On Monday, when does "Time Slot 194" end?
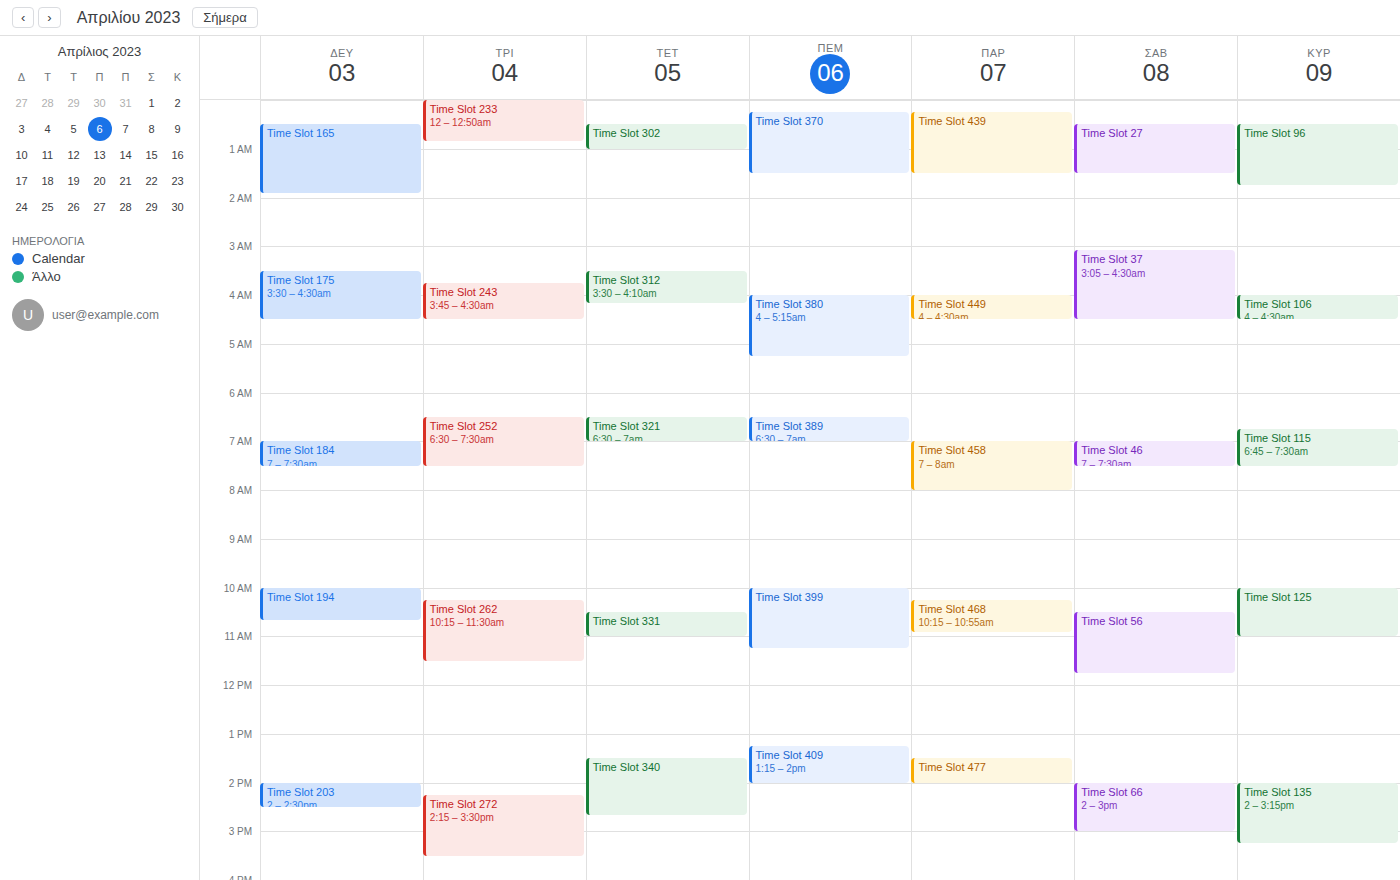
10:40 AM